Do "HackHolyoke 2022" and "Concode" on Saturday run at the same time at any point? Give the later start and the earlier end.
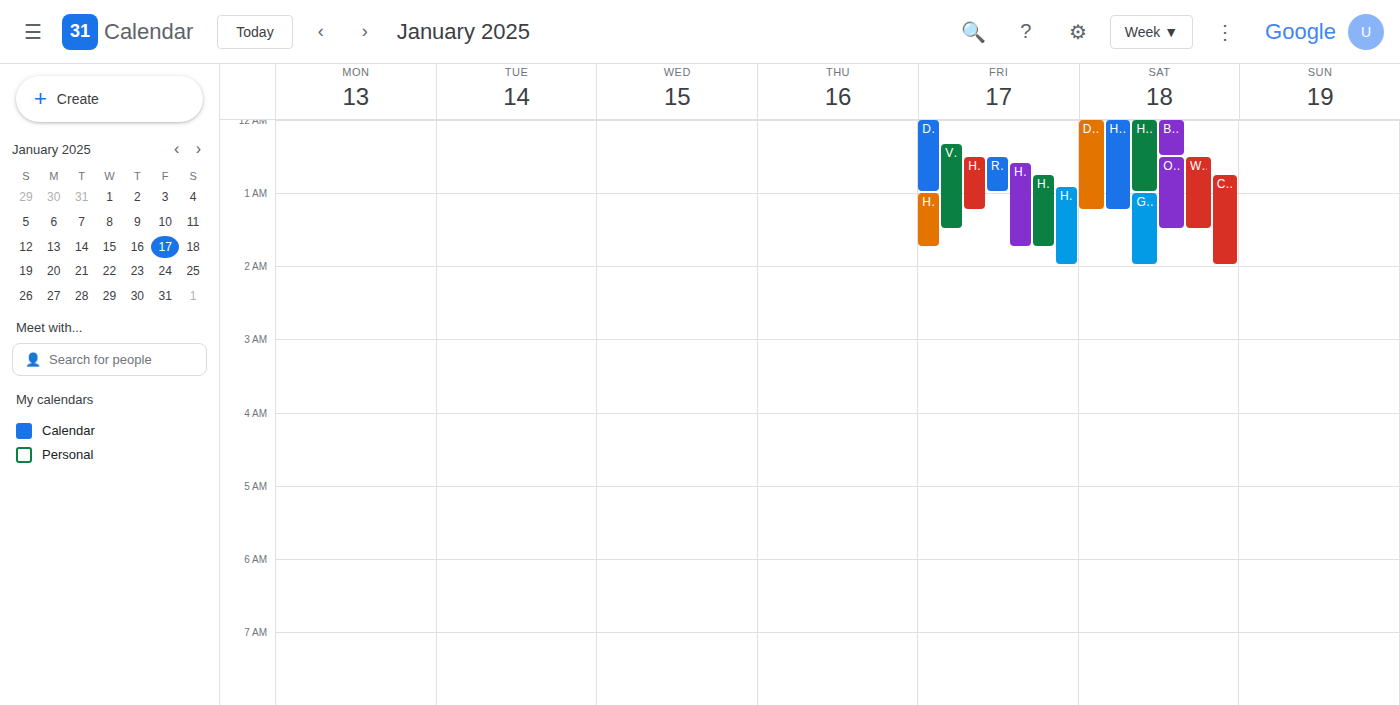
"Concode" starts at 12:45 AM, before "HackHolyoke 2022" ends at 1:15 AM -- they overlap.